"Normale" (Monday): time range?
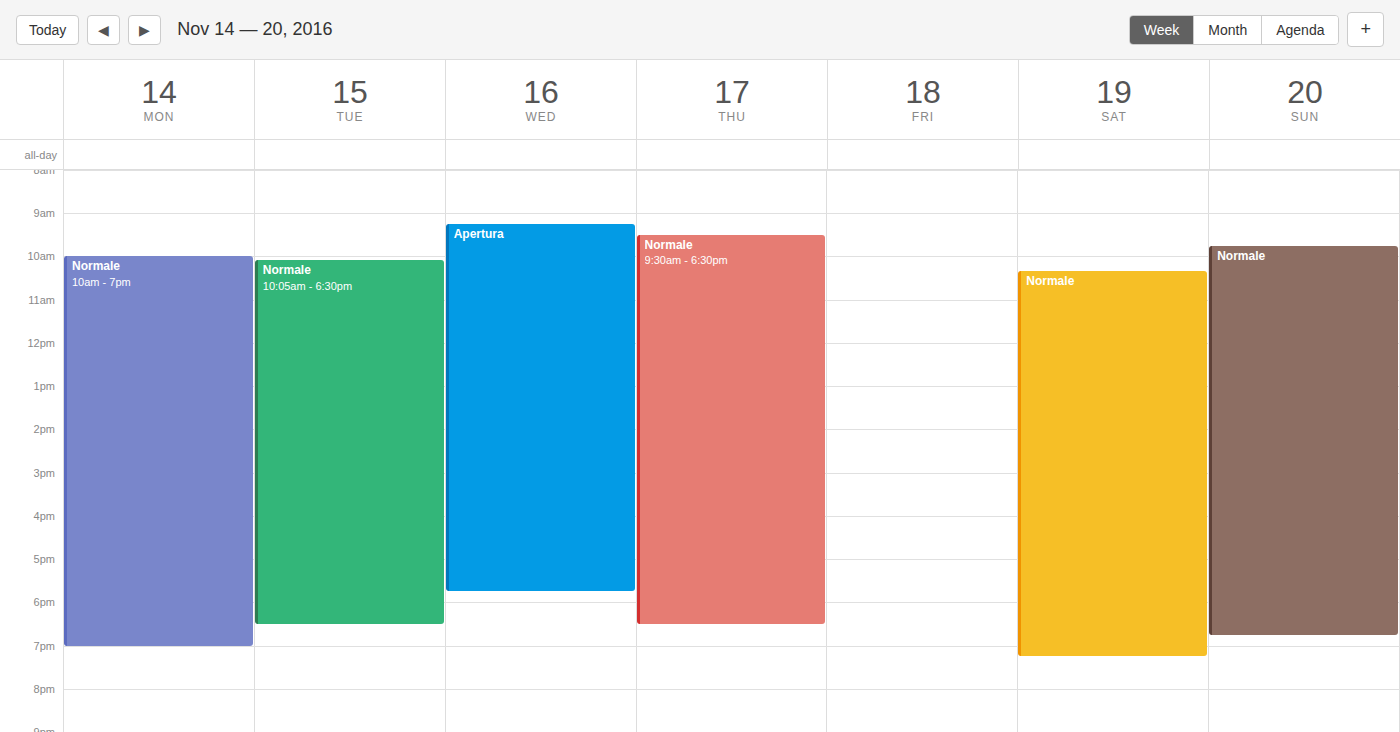
10:00 AM to 7:00 PM